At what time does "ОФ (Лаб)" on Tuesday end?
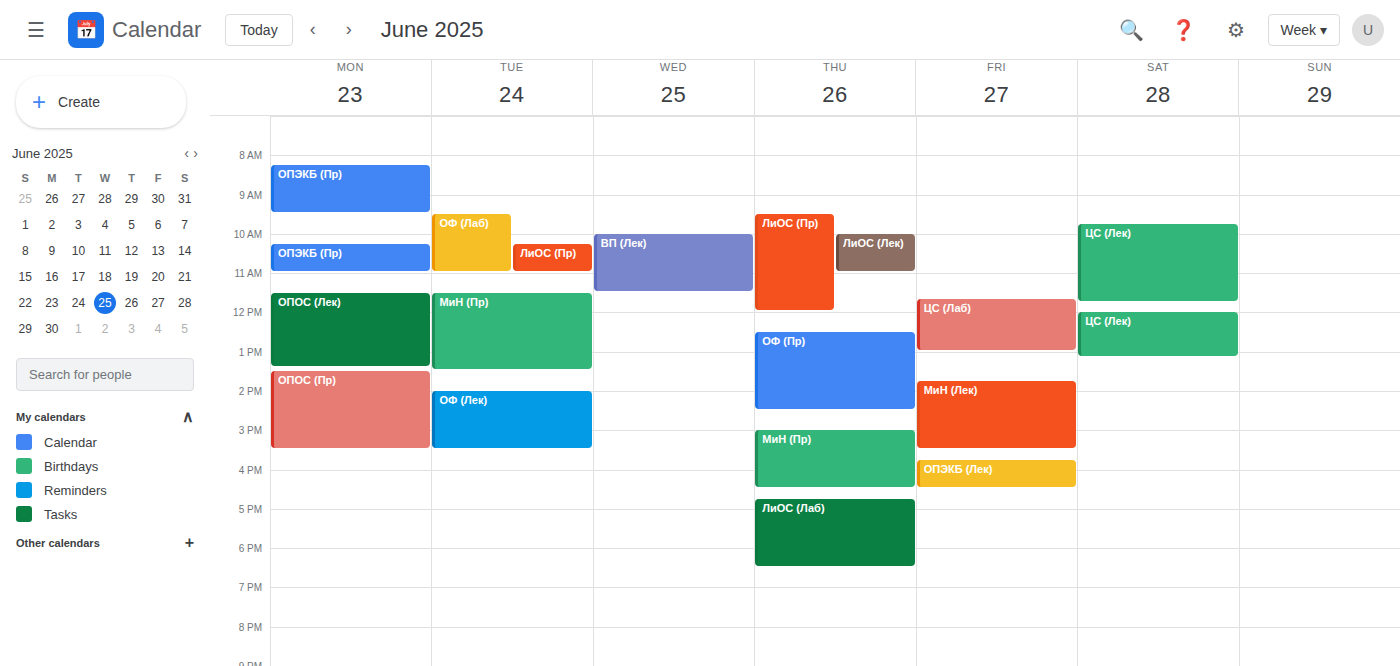
11:00 AM